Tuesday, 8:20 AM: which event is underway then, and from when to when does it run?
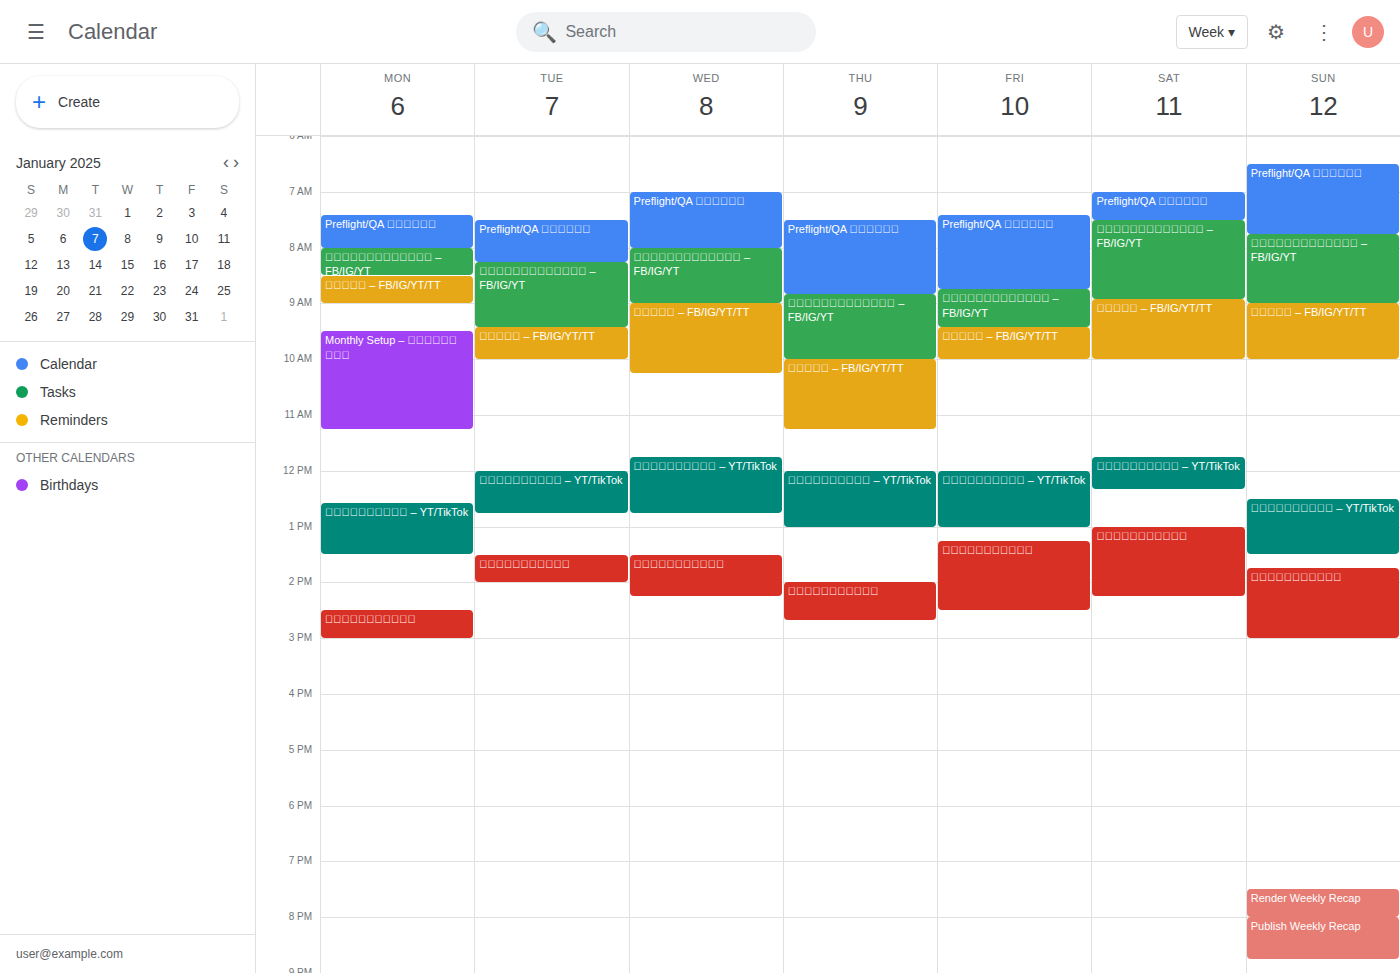
"ทักทายยามเช้า – FB/IG/YT", 8:15 AM to 9:25 AM